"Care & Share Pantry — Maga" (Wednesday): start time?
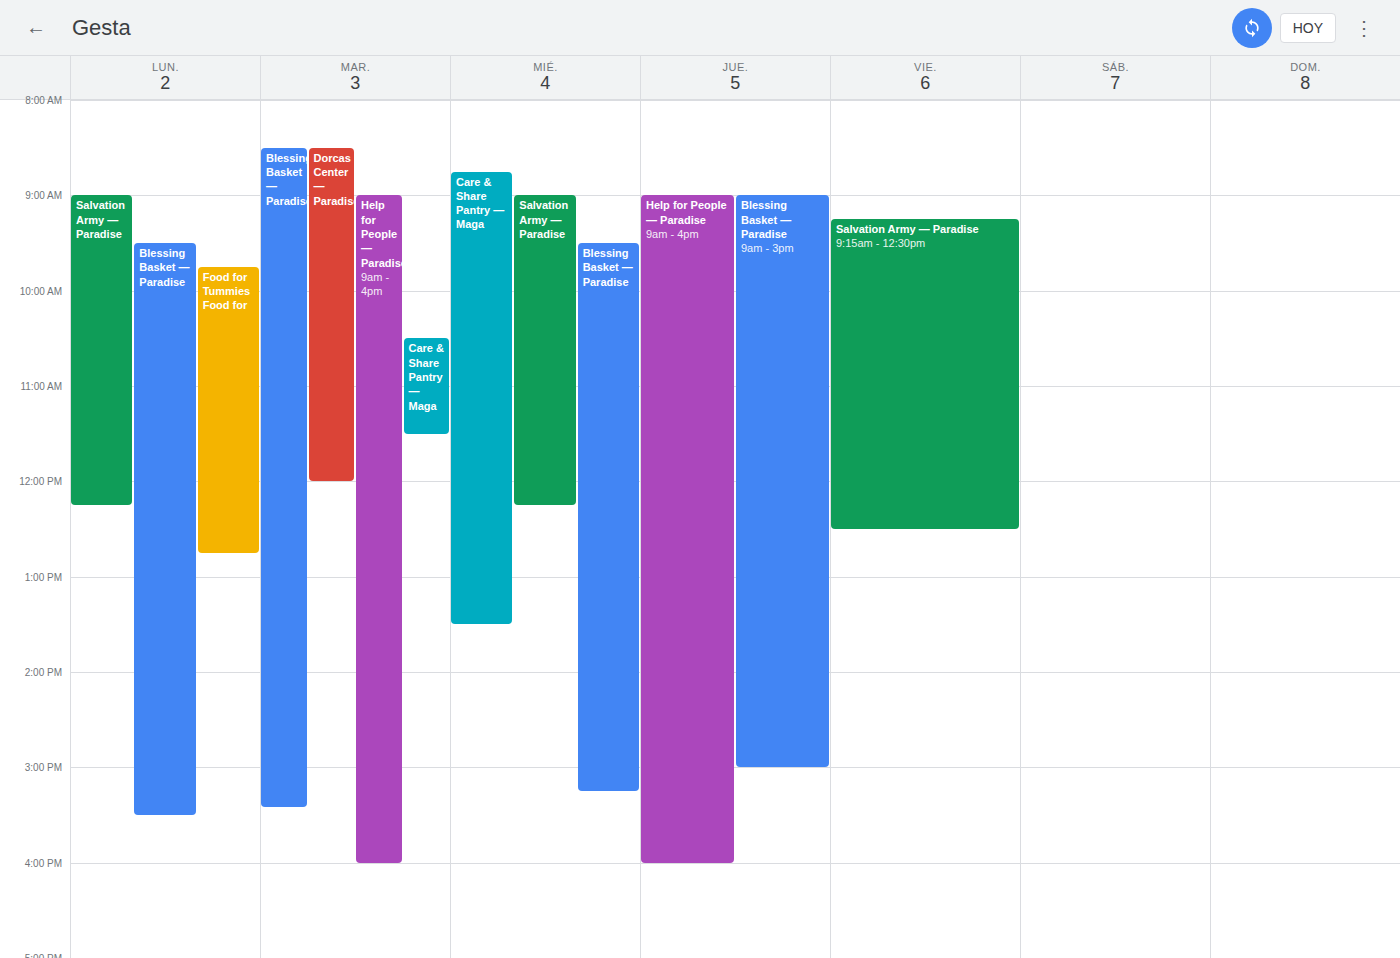
8:45 AM